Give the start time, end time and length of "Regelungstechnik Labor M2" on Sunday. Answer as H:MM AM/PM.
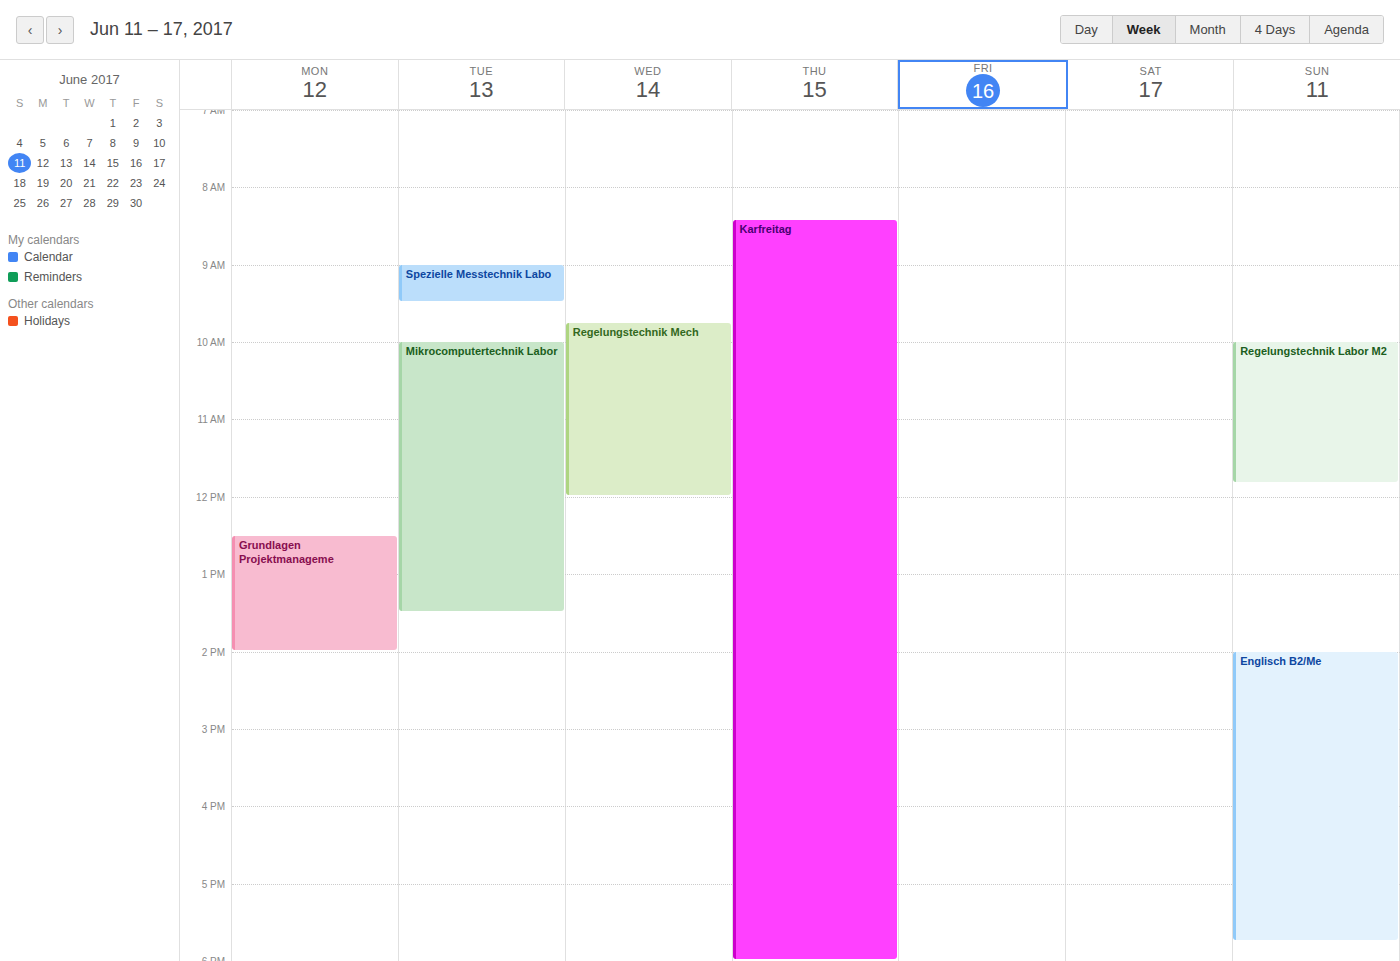
10:00 AM to 11:50 AM, 1 hour 50 minutes